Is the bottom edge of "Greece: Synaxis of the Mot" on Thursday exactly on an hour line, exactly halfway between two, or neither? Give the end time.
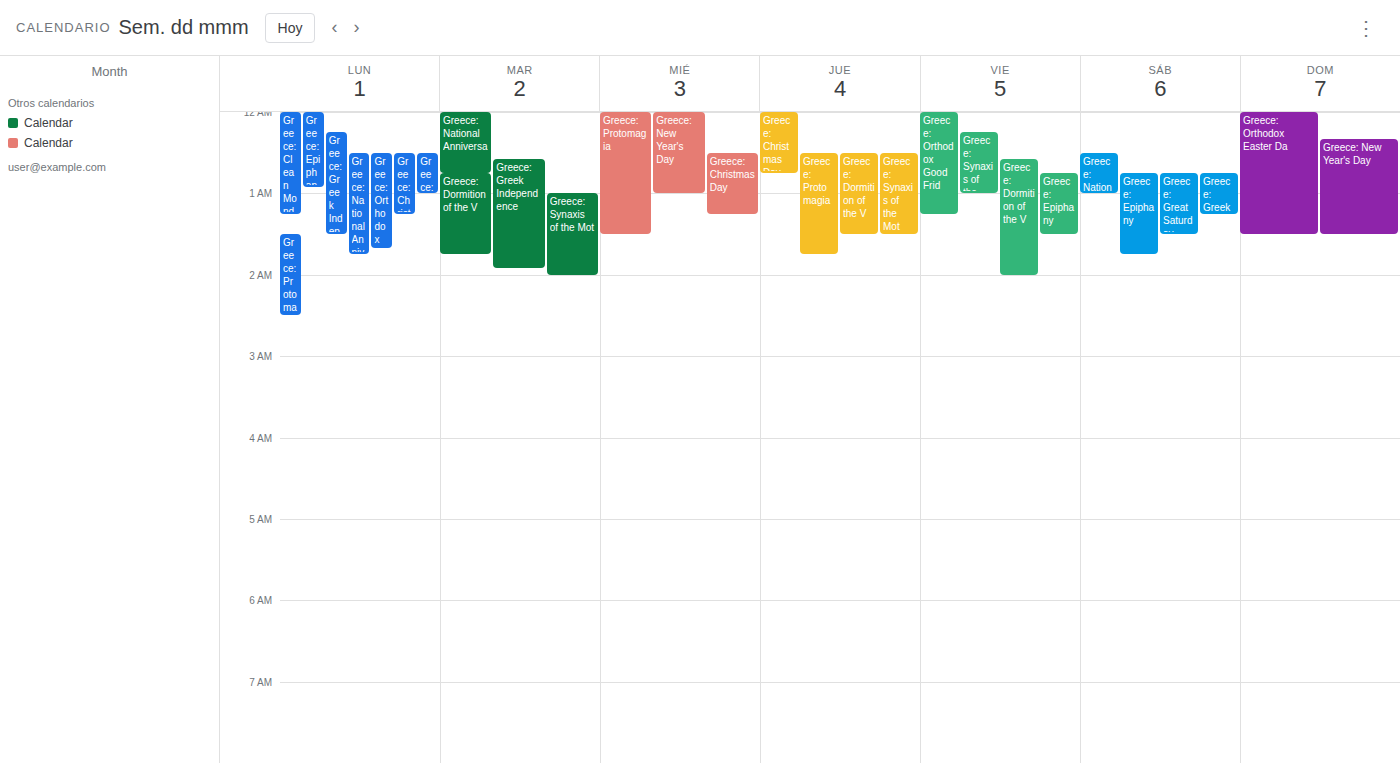
1:30 AM -- halfway between the 1 AM and 2 AM lines.